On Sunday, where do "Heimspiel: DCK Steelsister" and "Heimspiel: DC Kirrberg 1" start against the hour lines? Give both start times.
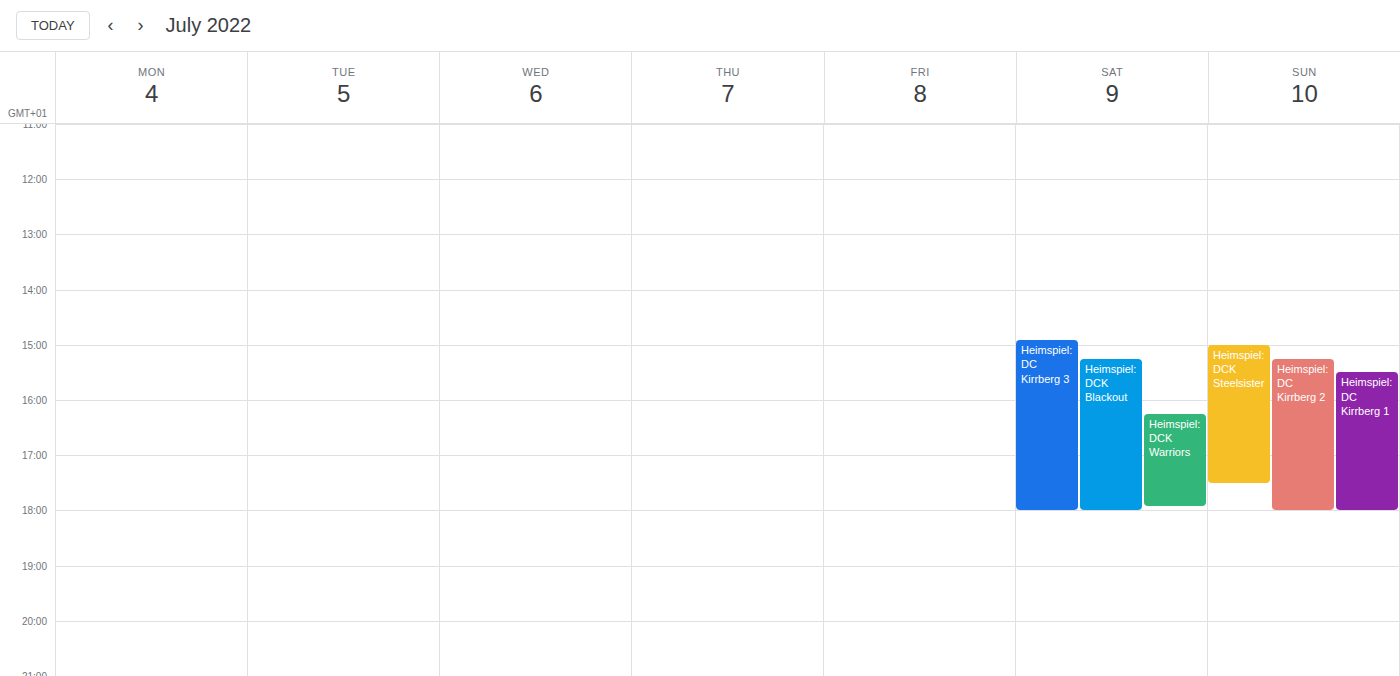
"Heimspiel: DCK Steelsister": 3:00 PM, exactly on the 3 PM line. "Heimspiel: DC Kirrberg 1": 3:30 PM, halfway between the 3 PM and 4 PM lines.